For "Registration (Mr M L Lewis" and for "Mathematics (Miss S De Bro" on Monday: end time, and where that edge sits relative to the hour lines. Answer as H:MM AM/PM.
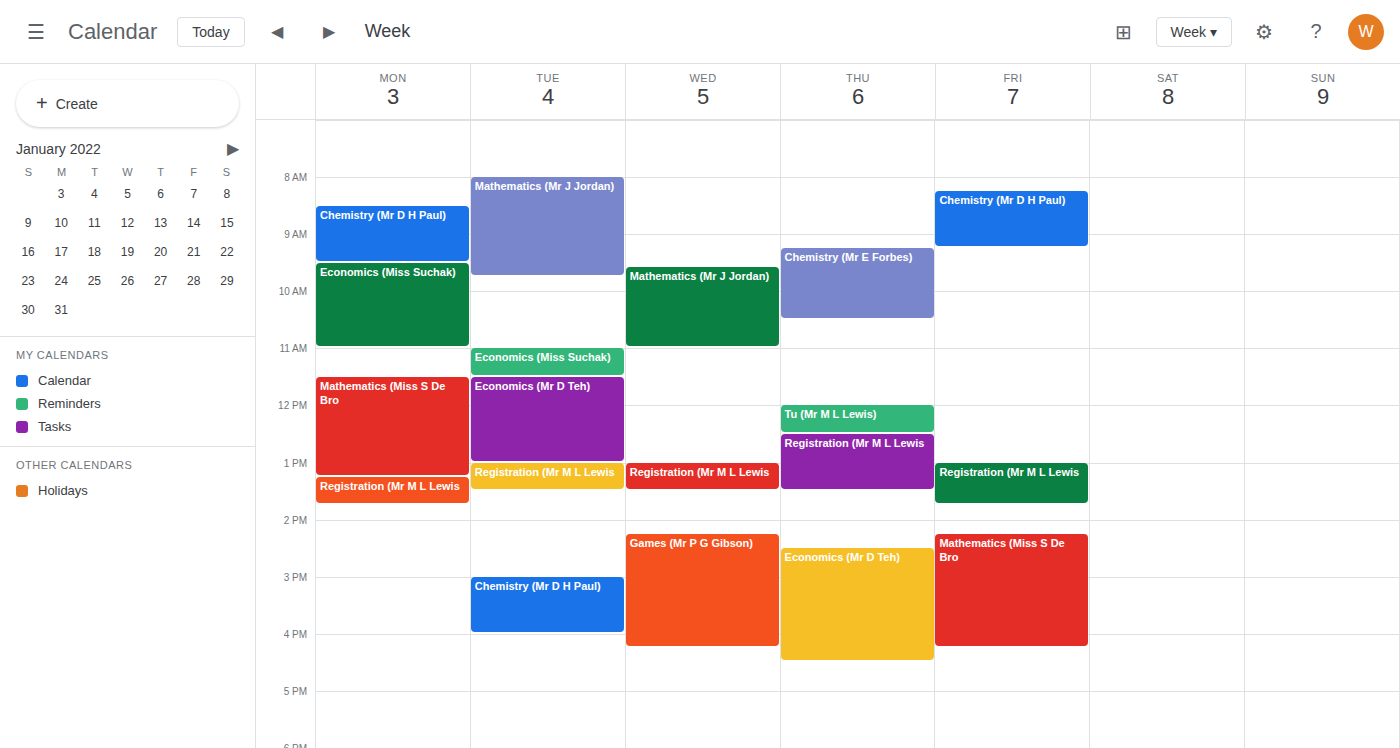
"Registration (Mr M L Lewis": 1:45 PM, neither: three quarters of the way from the 1 PM line to the 2 PM line. "Mathematics (Miss S De Bro": 1:15 PM, neither: a quarter of the way from the 1 PM line to the 2 PM line.